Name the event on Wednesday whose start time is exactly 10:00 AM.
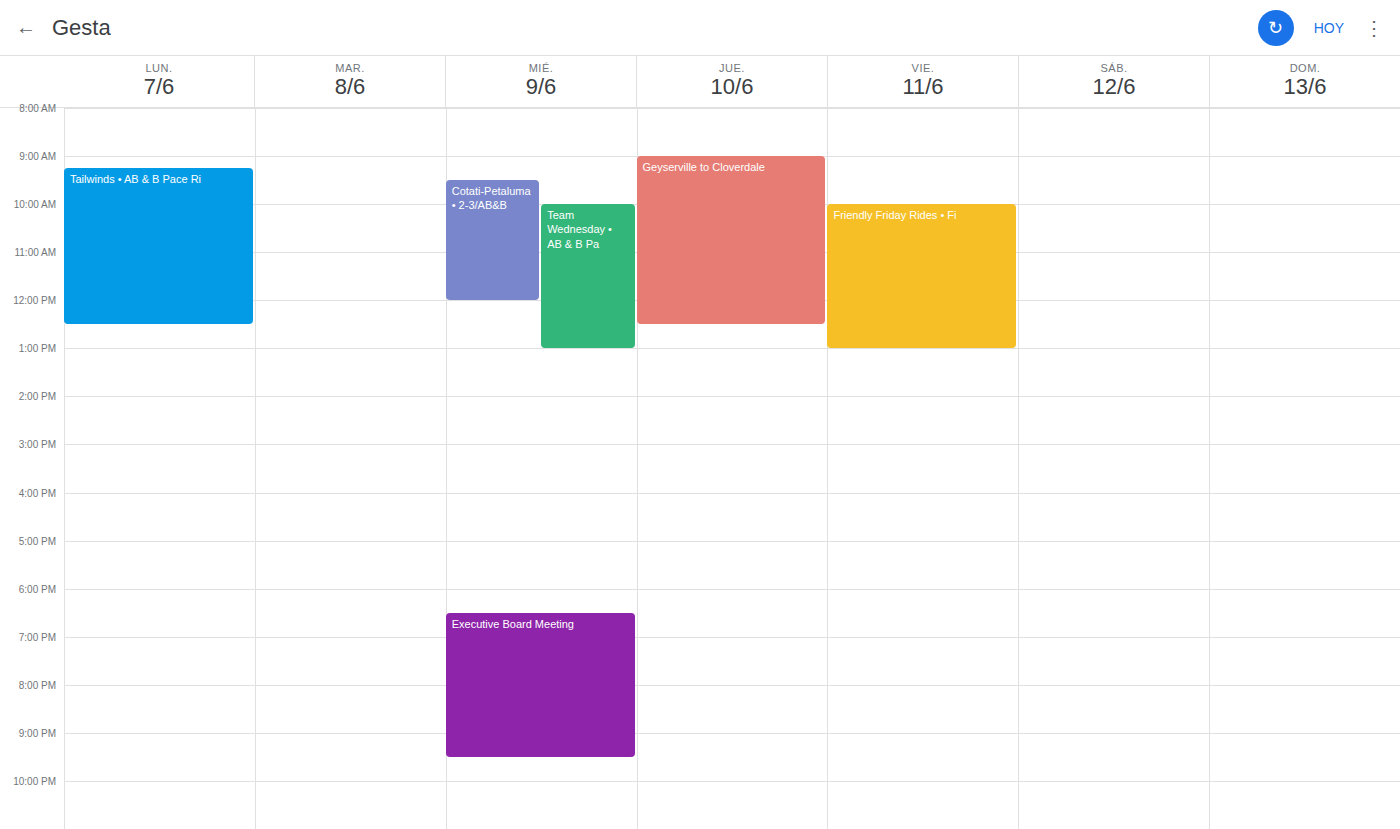
"Team Wednesday • AB & B Pa"